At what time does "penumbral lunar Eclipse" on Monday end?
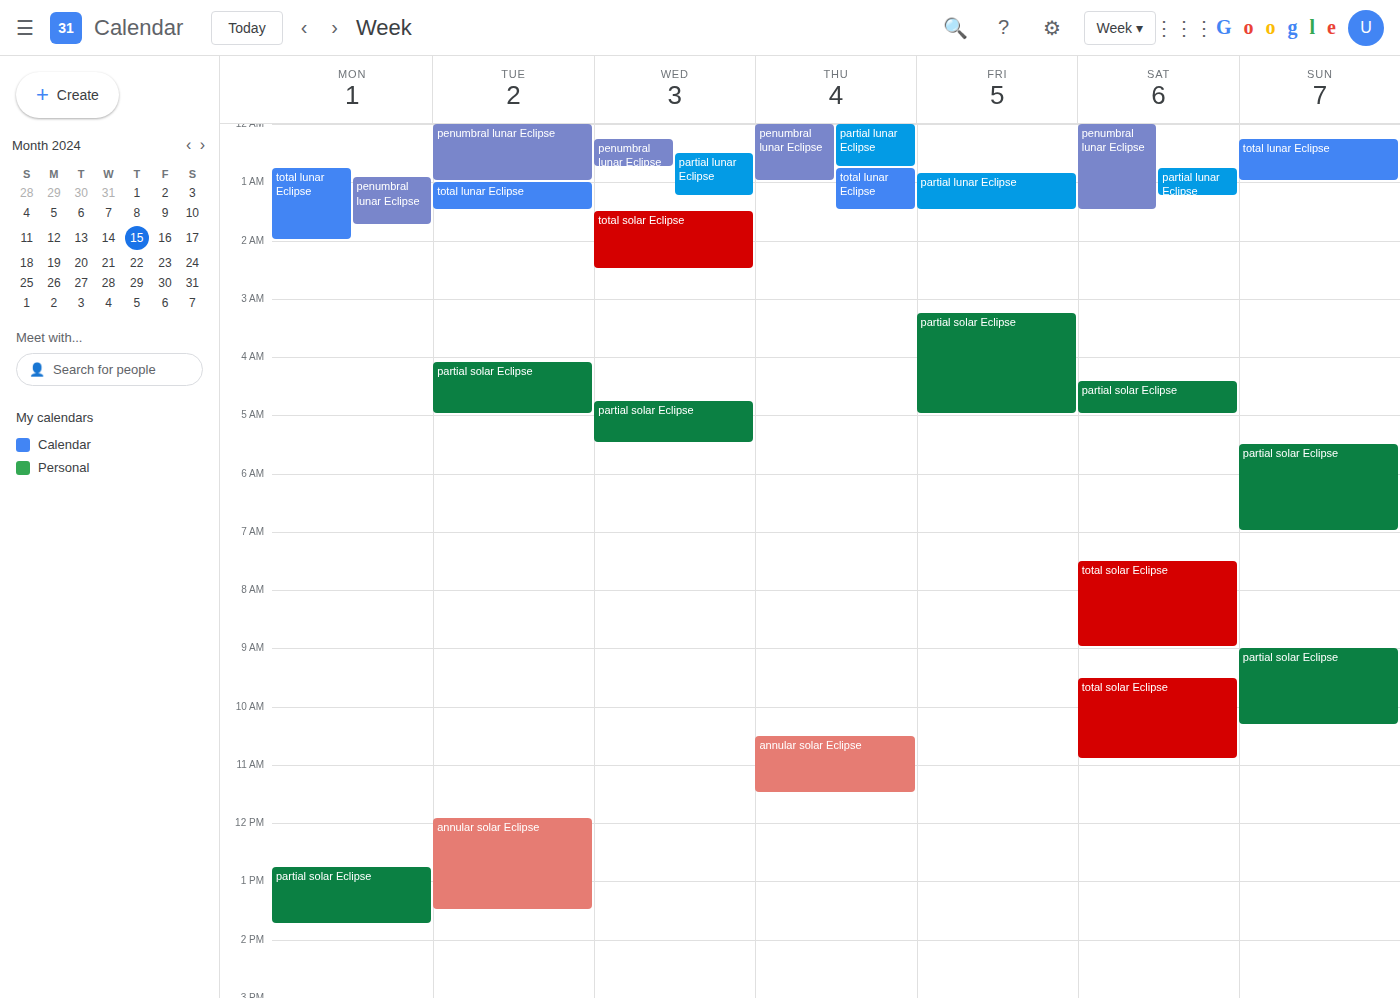
1:45 AM